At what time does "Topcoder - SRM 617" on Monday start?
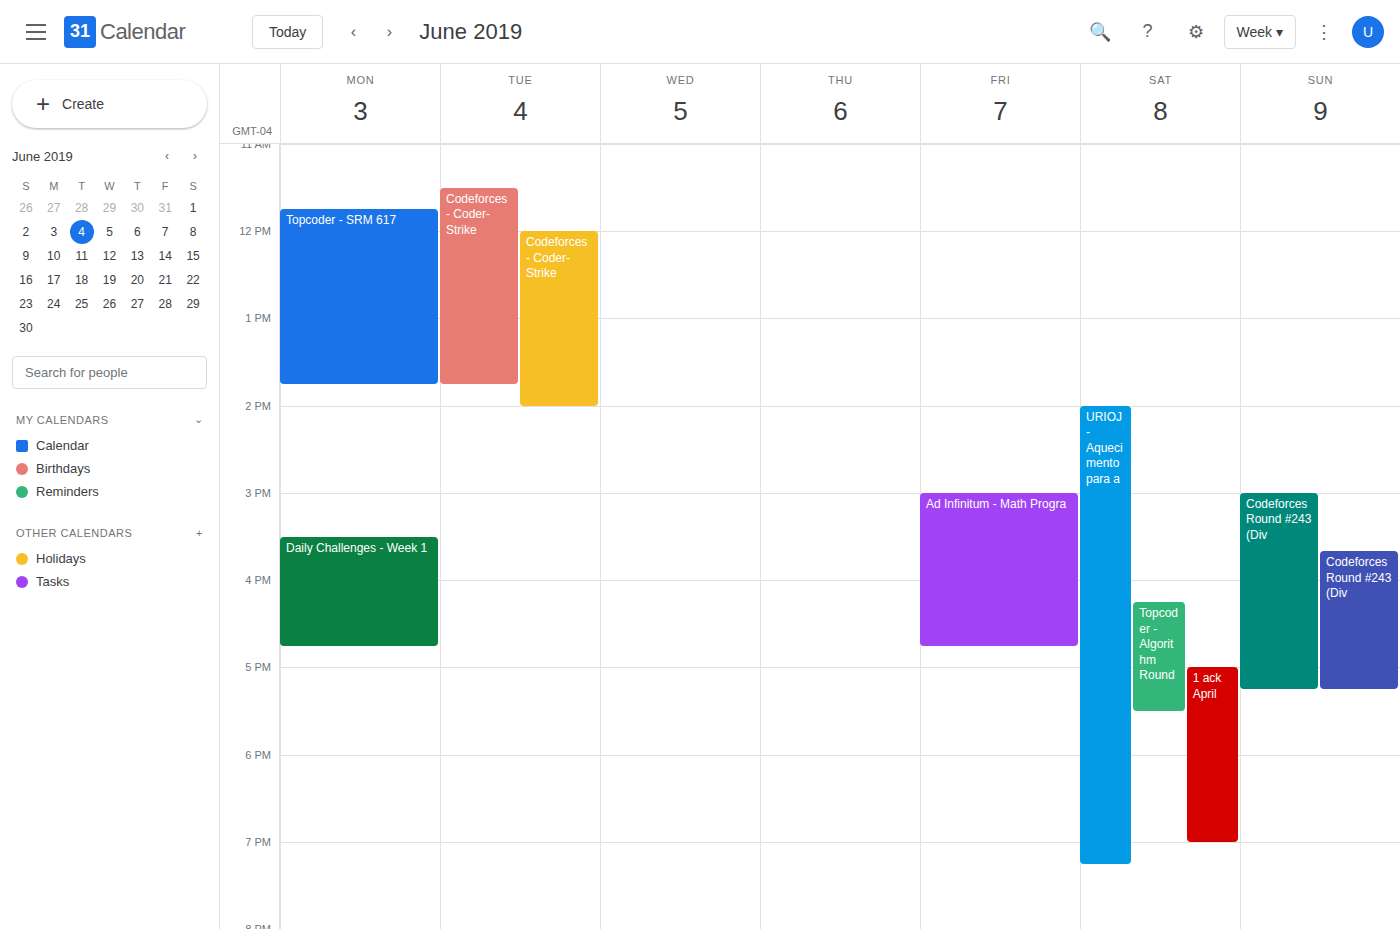
11:45 AM